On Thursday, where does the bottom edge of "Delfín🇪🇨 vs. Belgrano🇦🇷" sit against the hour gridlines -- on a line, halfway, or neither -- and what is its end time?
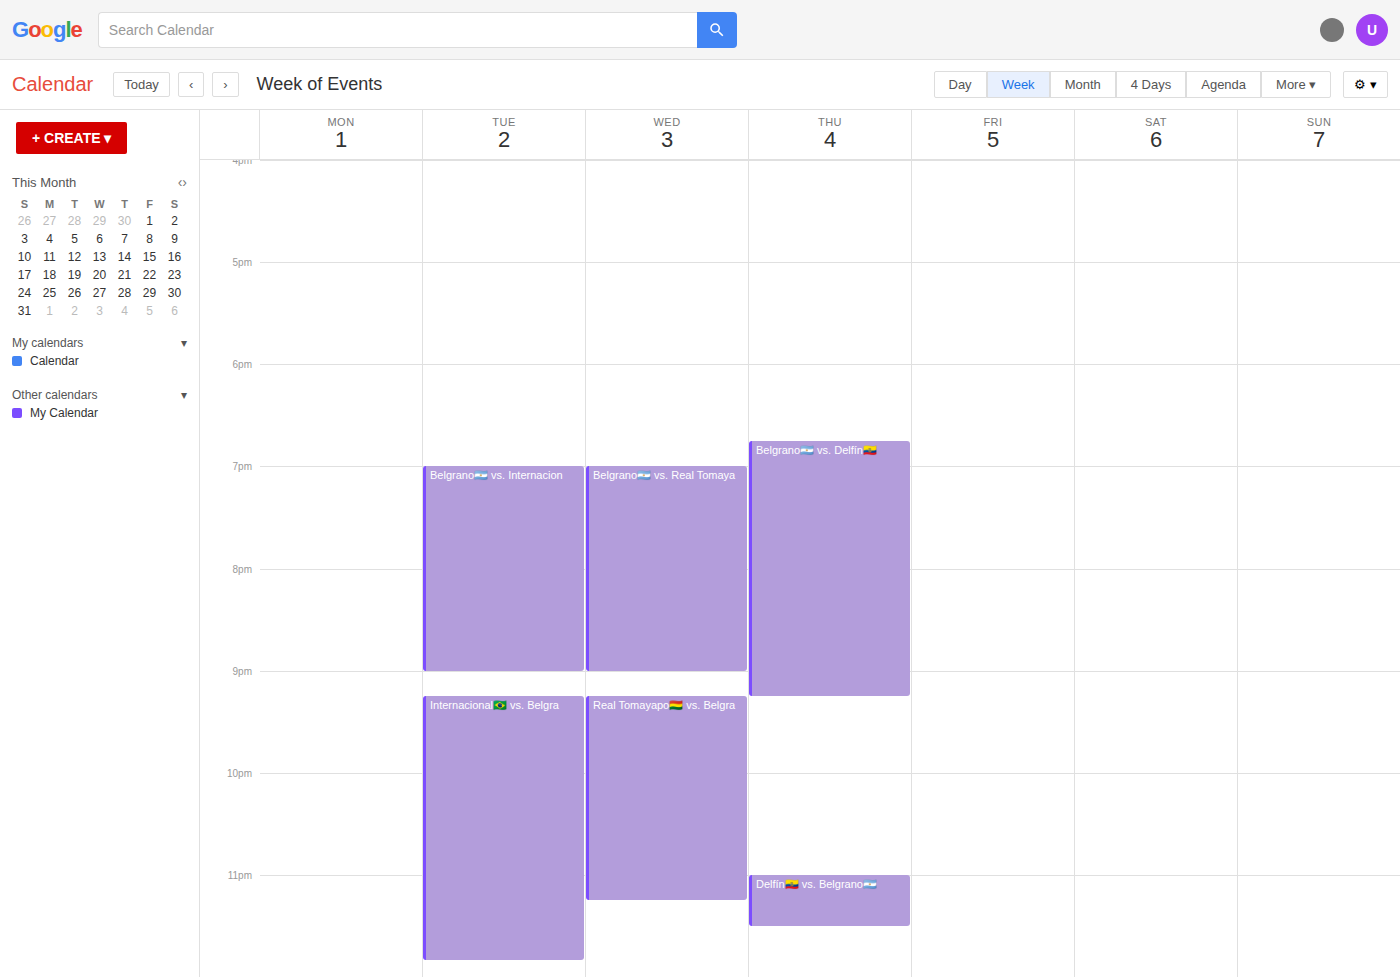
11:30 PM -- halfway between the 11 PM and 12 AM lines.